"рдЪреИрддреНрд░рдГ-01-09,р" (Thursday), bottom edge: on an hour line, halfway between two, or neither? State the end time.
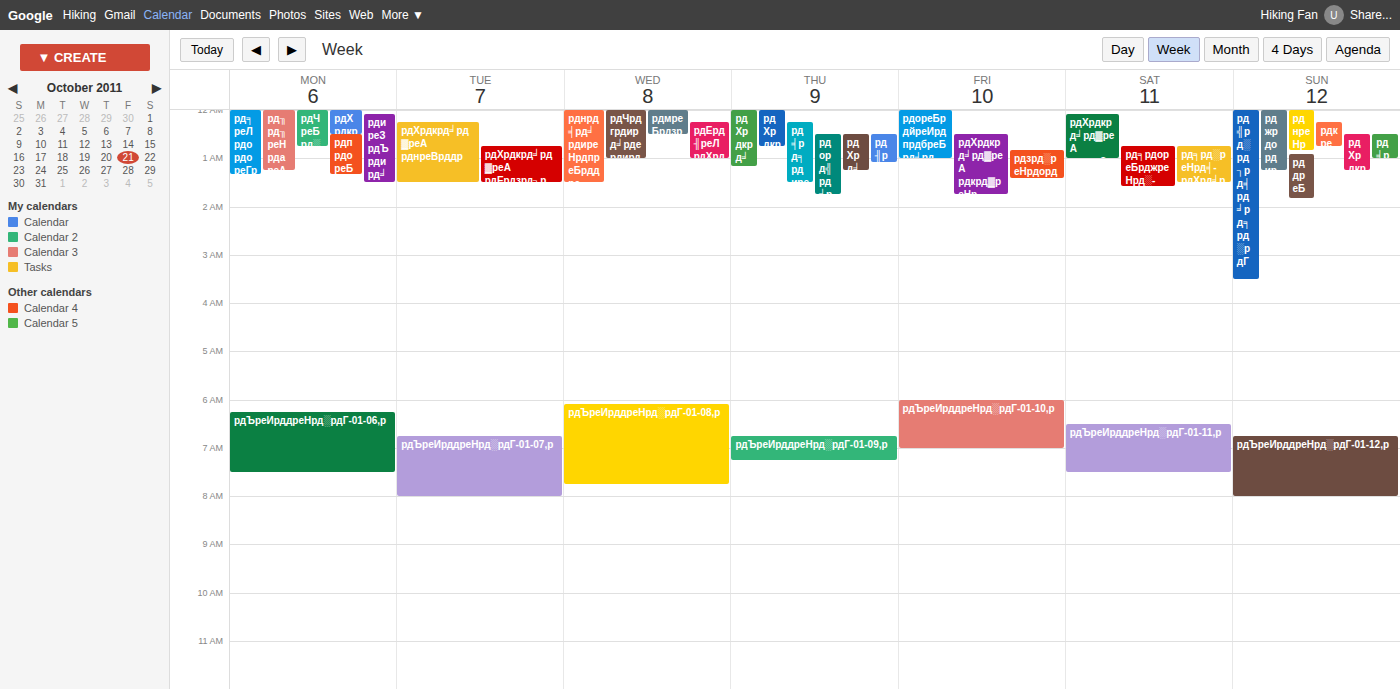
7:15 AM -- neither: a quarter of the way from the 7 AM line to the 8 AM line.